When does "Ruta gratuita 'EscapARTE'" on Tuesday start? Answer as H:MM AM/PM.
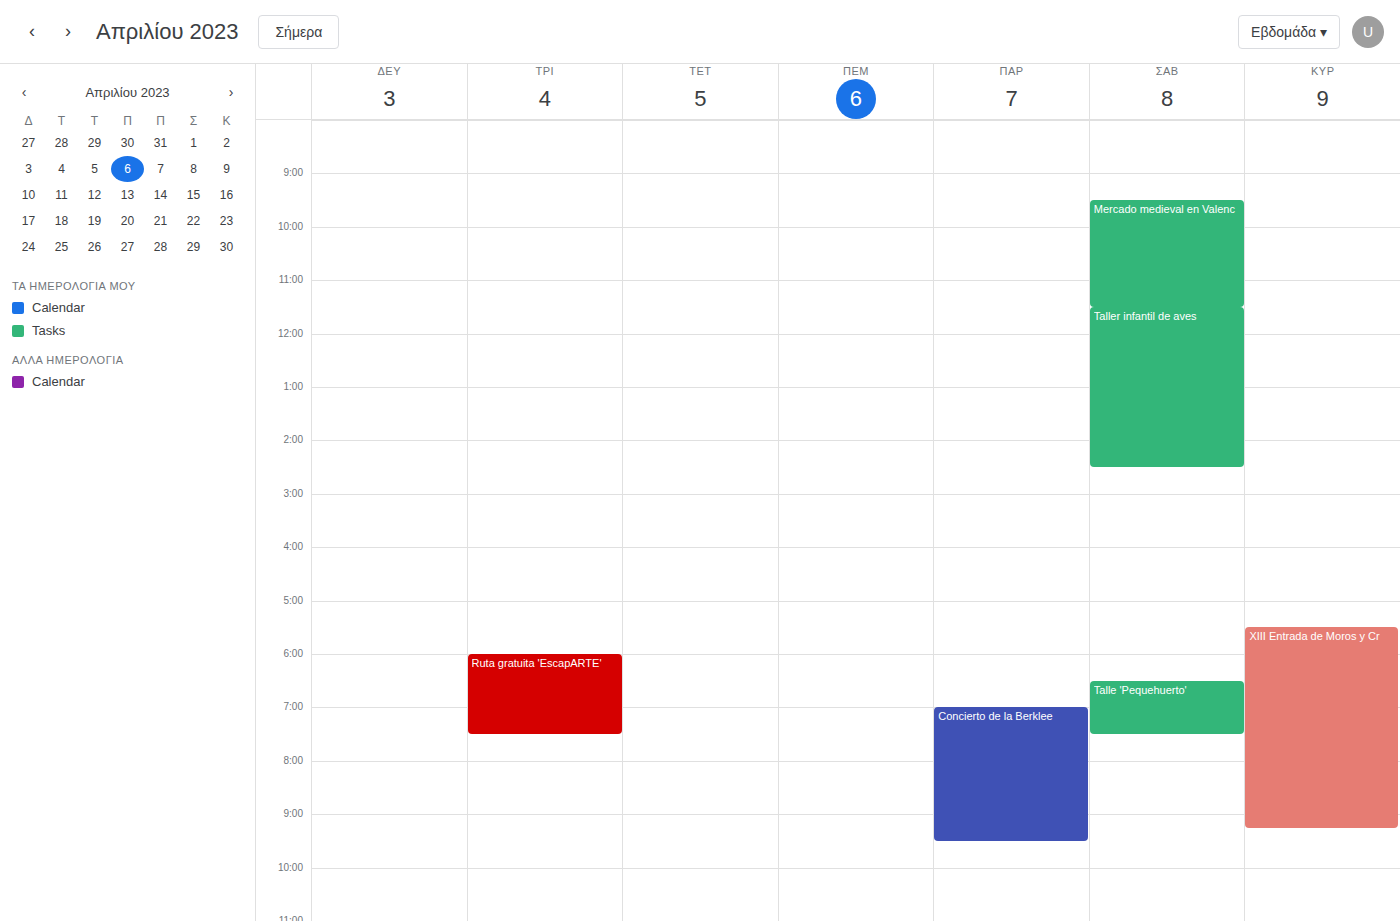
6:00 PM